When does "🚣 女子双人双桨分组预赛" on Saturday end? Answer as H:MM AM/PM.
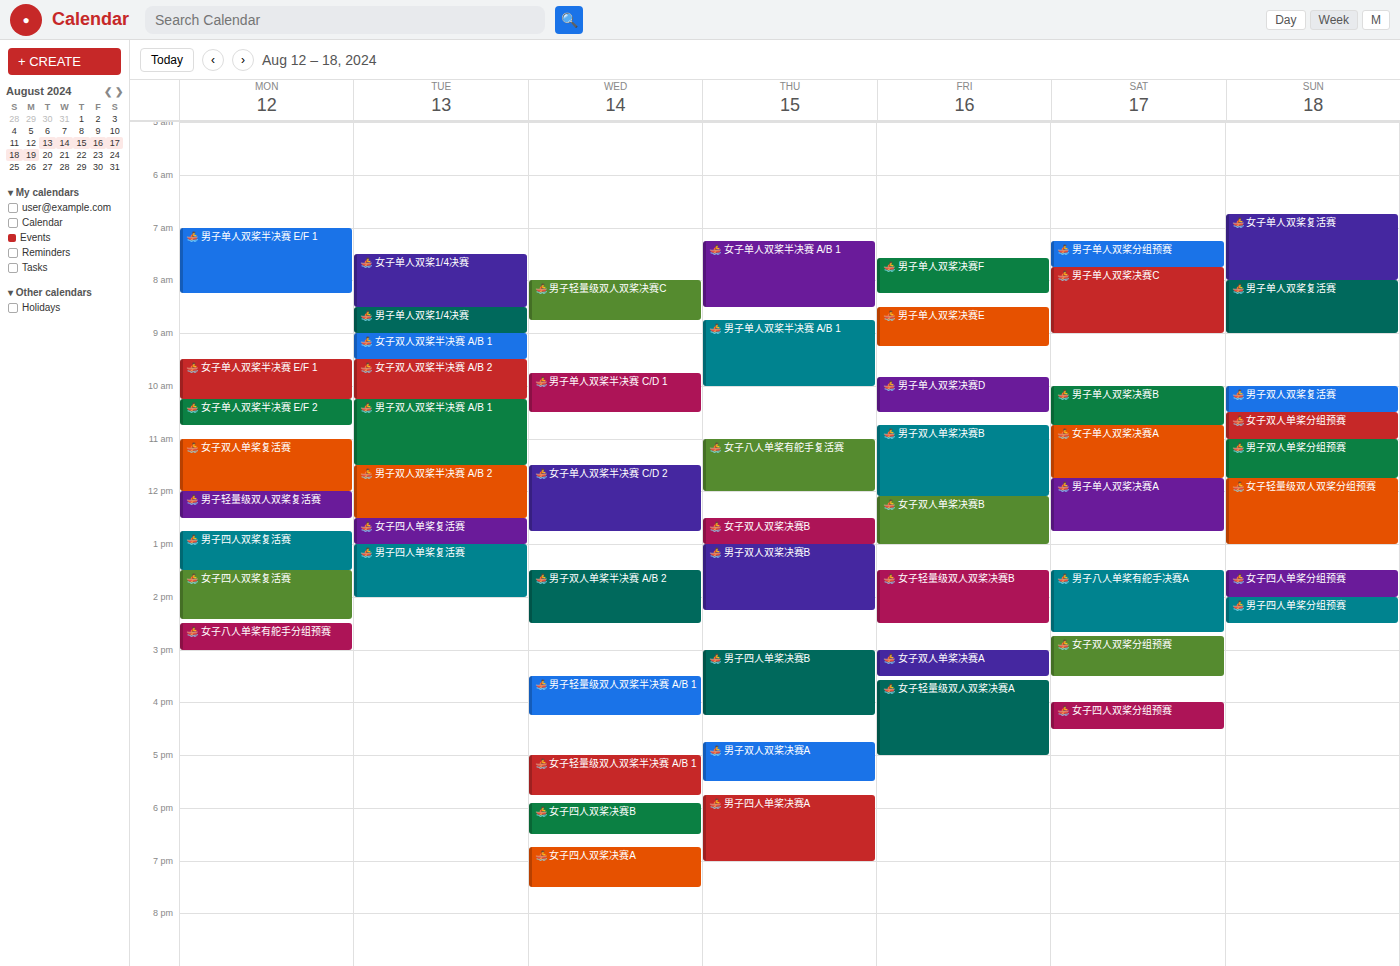
3:30 PM